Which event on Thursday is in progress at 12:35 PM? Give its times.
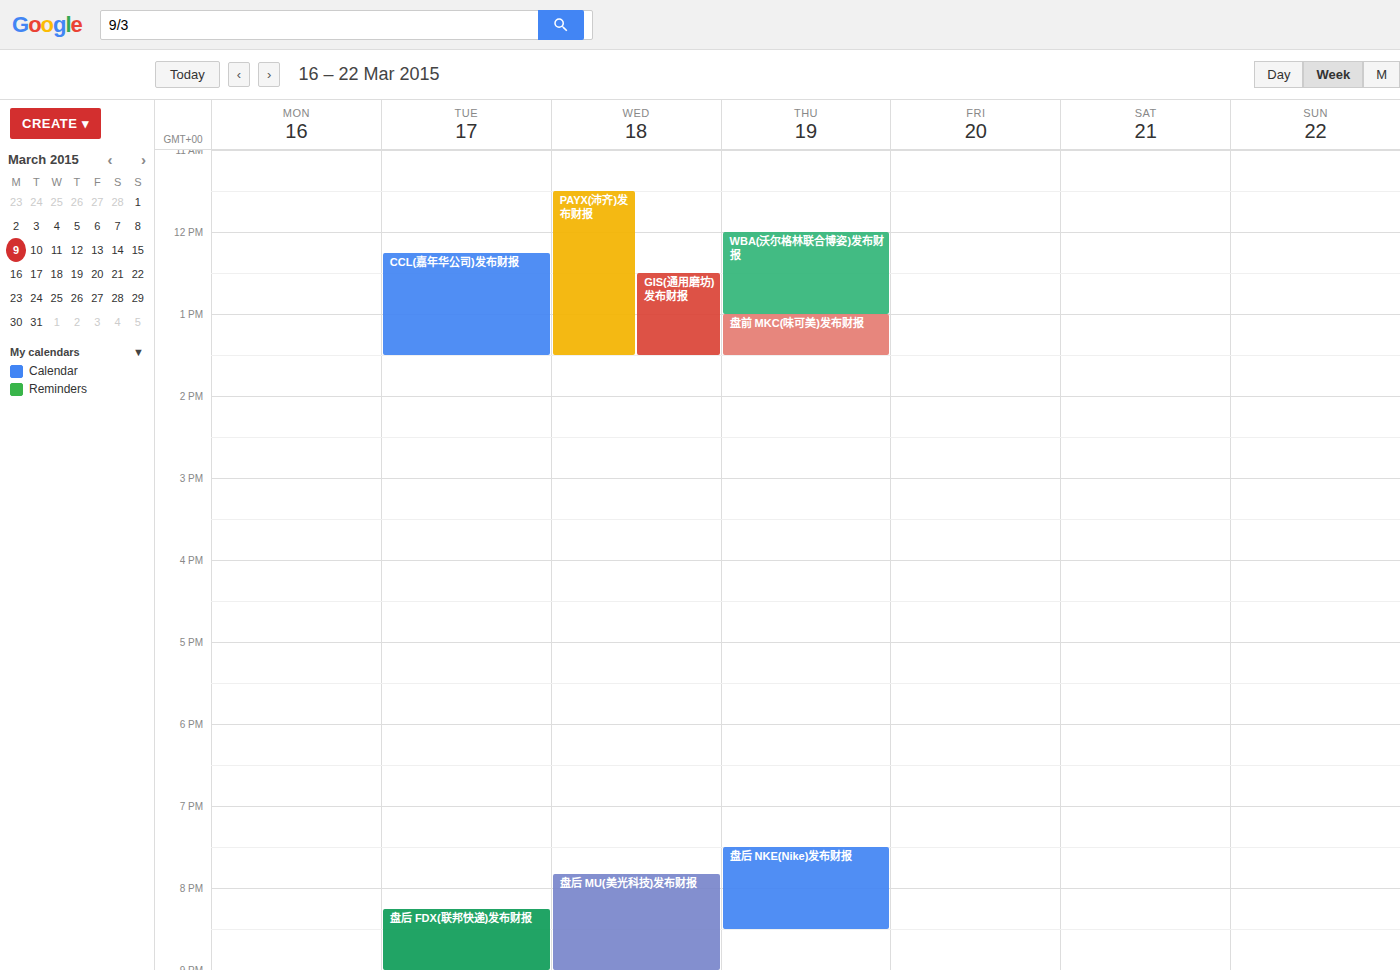
"WBA(沃尔格林联合博姿)发布财报", 12:00 PM to 1:00 PM